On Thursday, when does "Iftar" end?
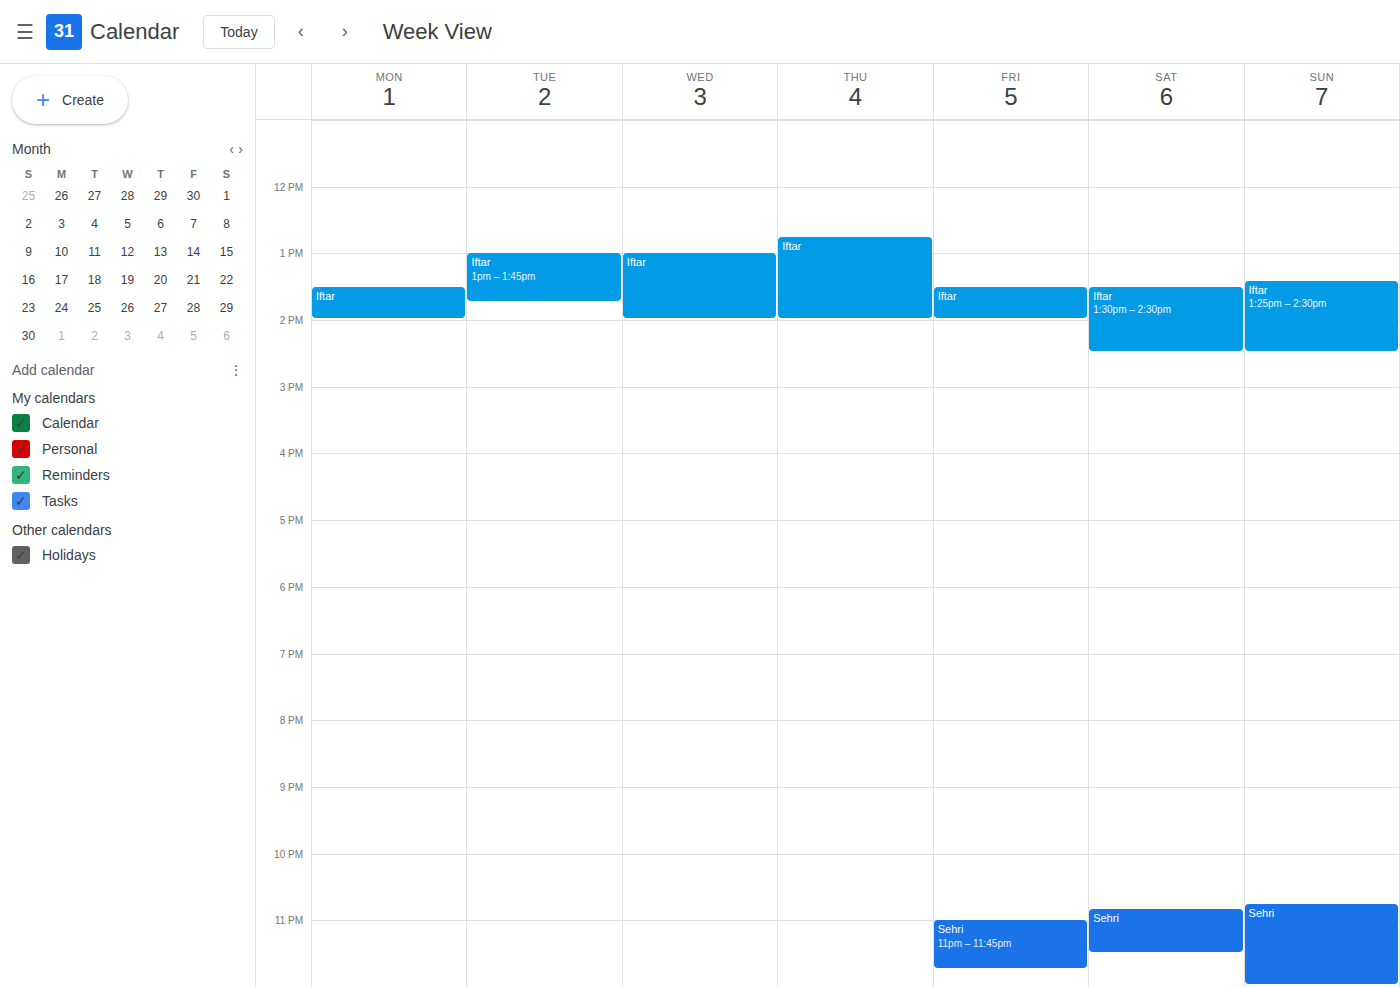
2:00 PM